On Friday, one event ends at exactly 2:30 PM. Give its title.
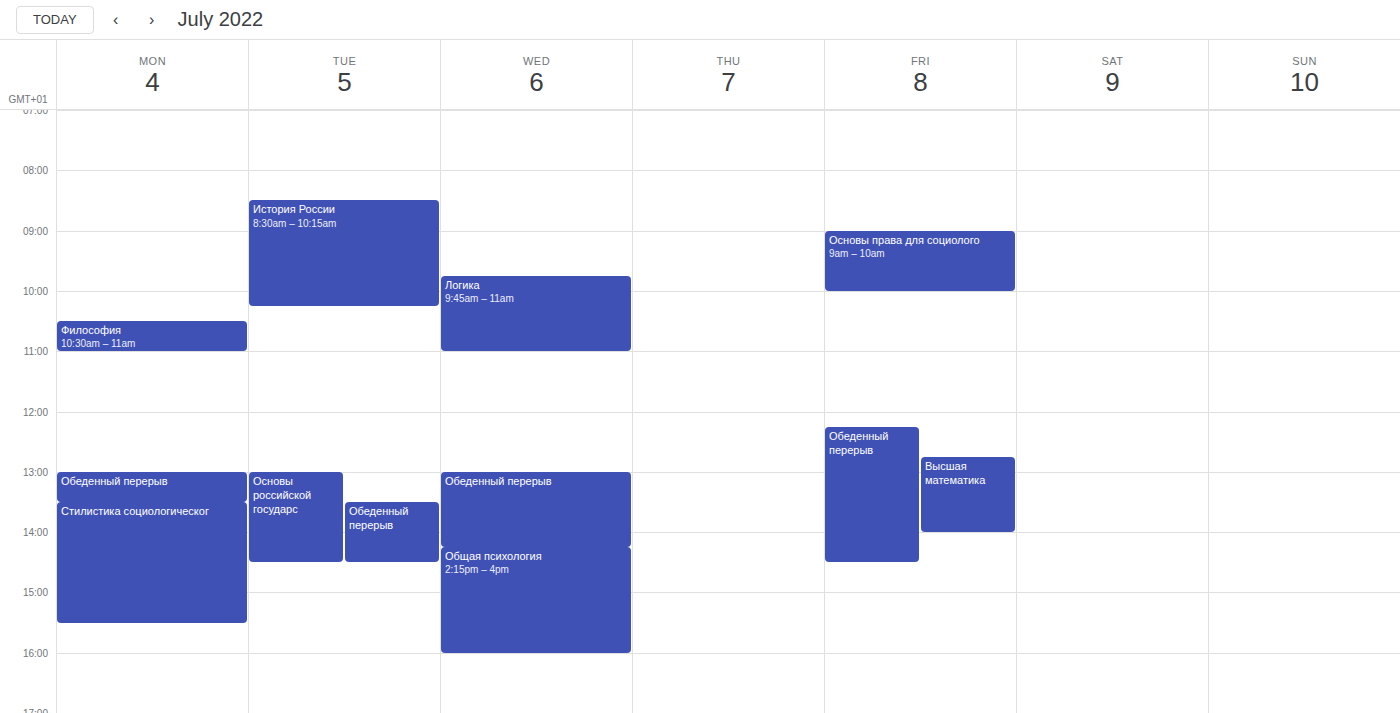
"Обеденный перерыв"